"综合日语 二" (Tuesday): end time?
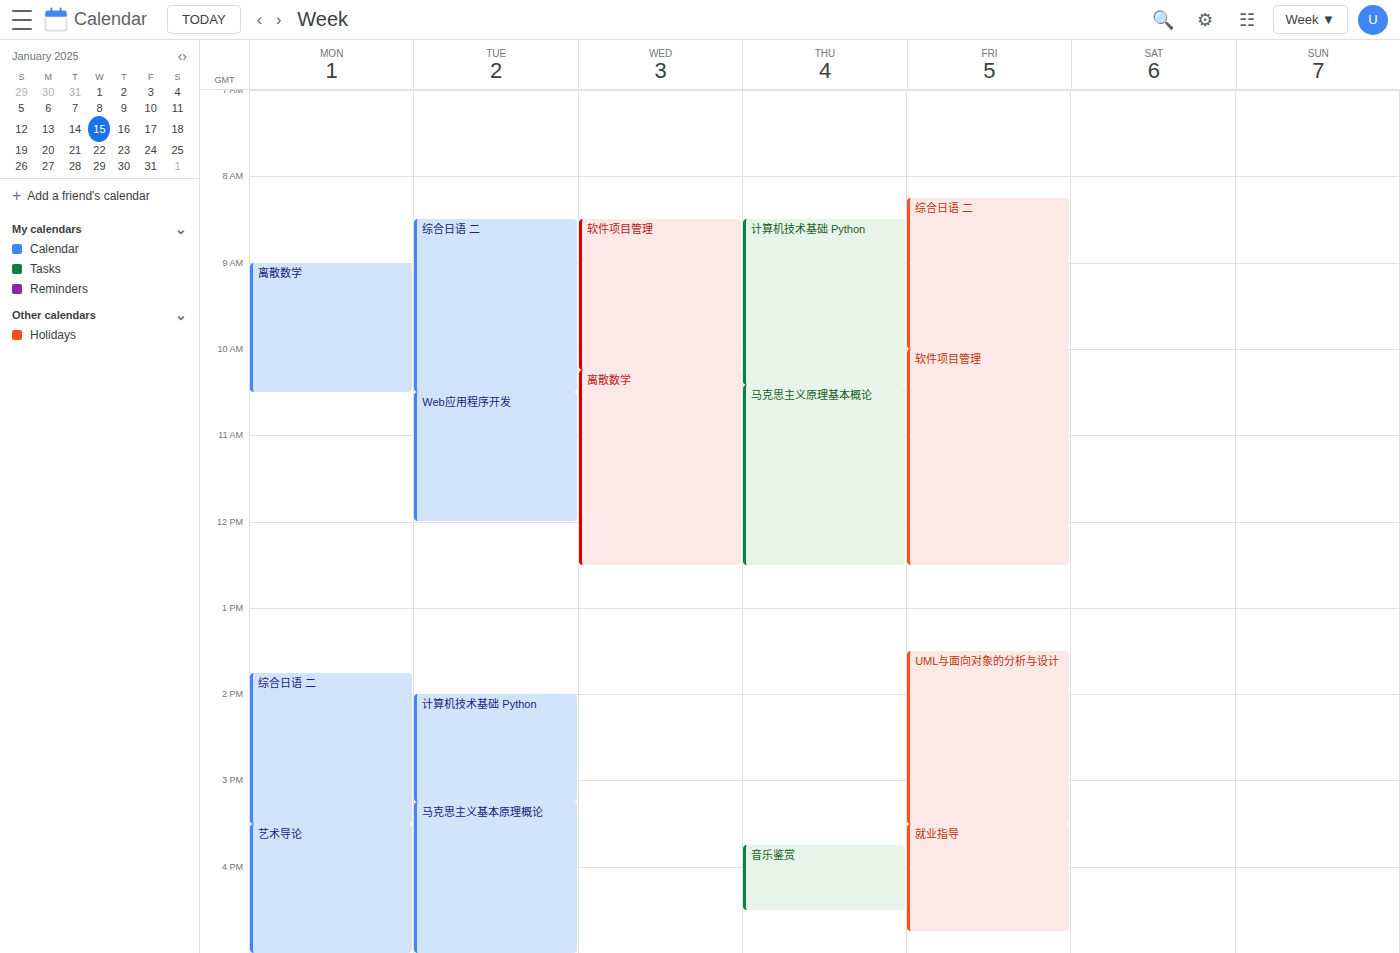
10:30 AM